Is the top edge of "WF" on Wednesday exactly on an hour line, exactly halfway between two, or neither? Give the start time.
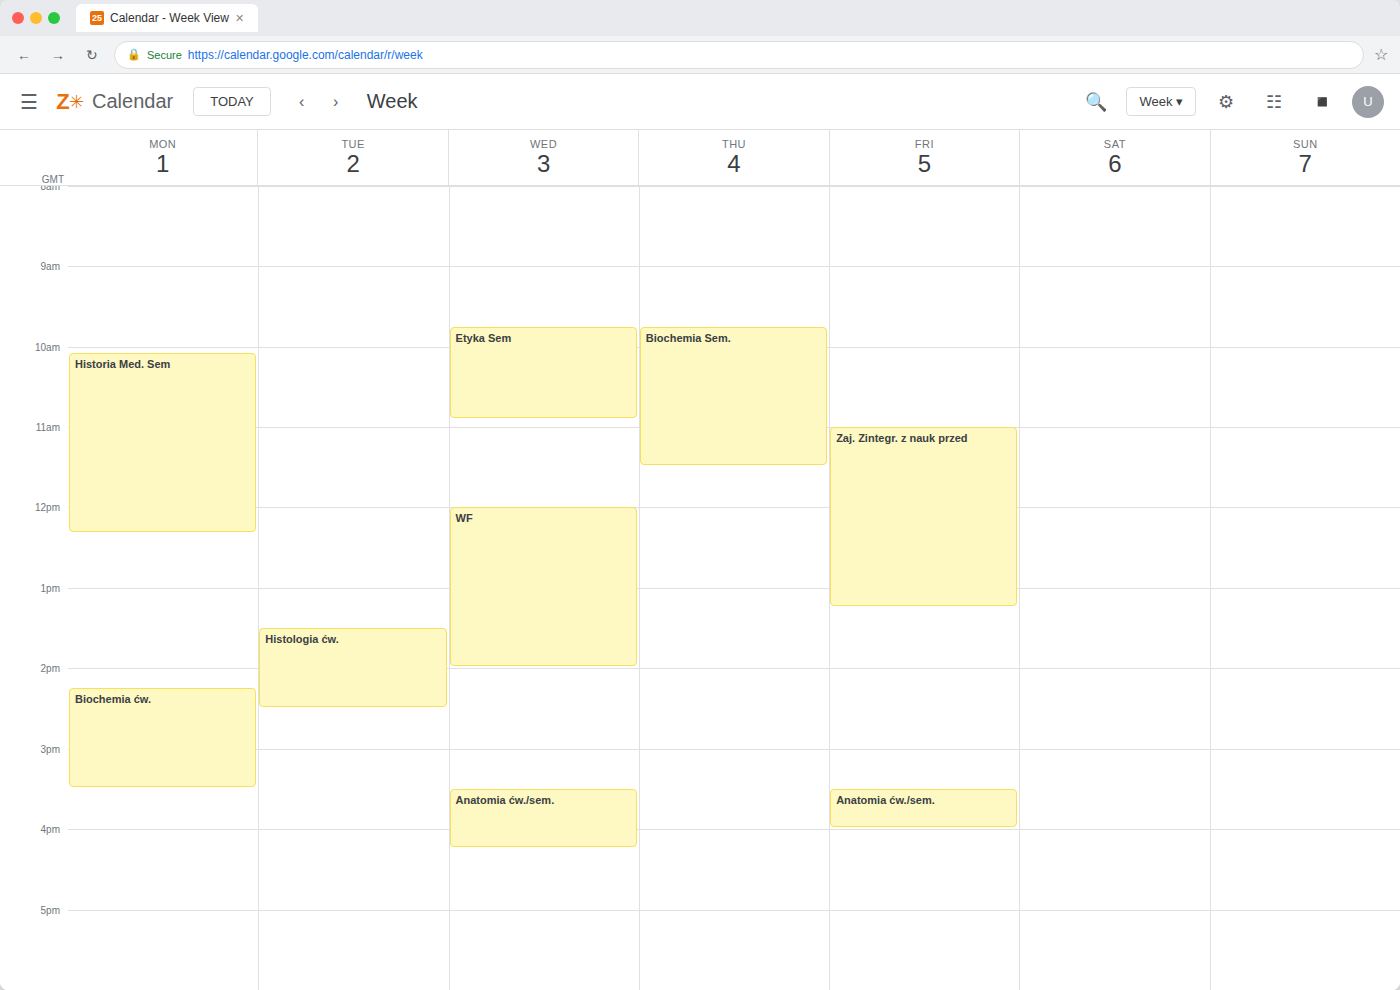
12:00 PM -- exactly on the 12 PM line.